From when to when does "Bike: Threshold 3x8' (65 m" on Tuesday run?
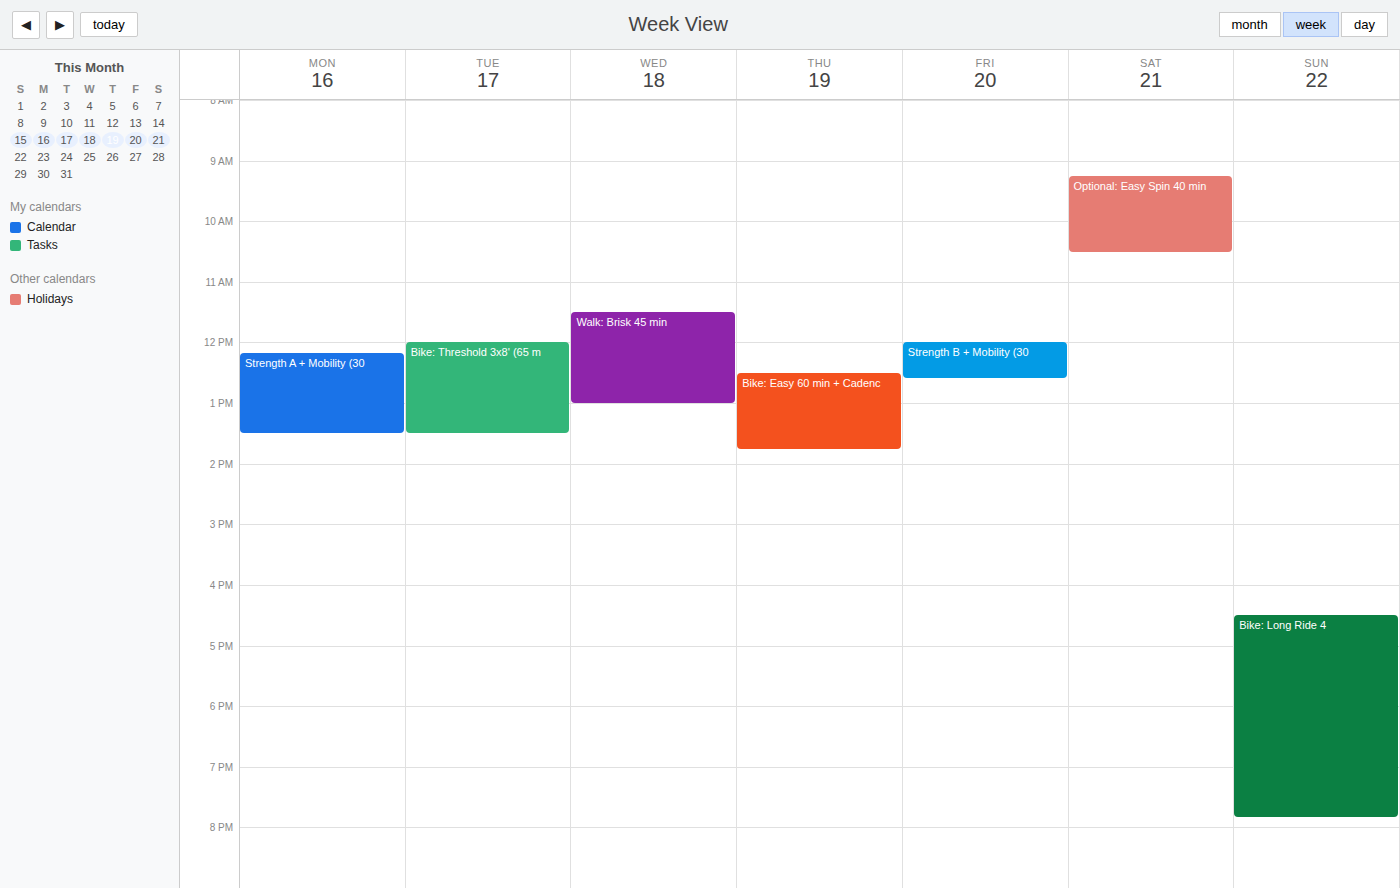
12:00 PM to 1:30 PM